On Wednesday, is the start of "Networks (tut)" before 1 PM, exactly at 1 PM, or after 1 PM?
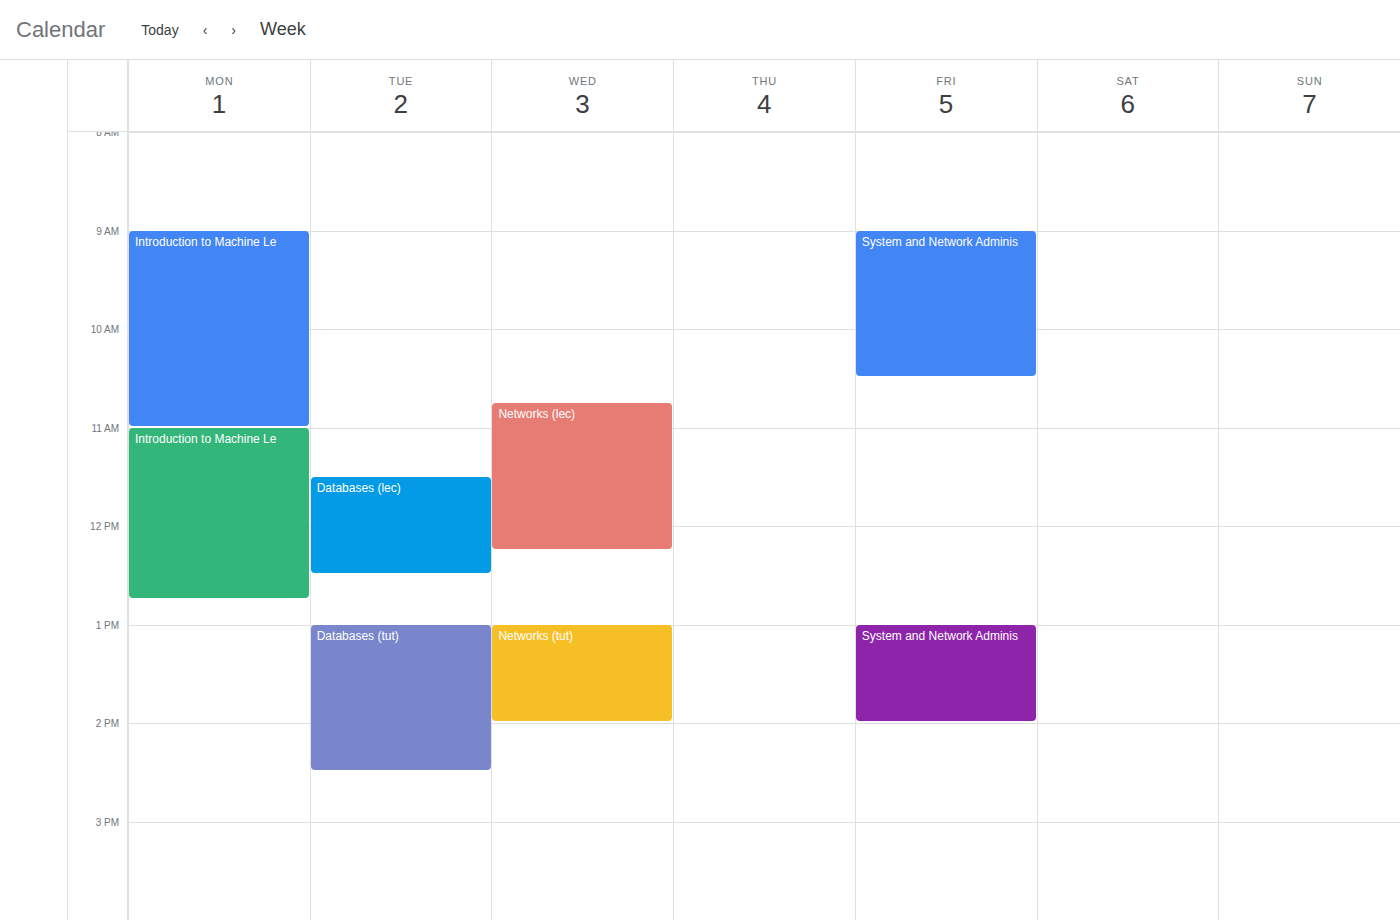
1:00 PM -- exactly at 1 PM, on the 1 PM line.